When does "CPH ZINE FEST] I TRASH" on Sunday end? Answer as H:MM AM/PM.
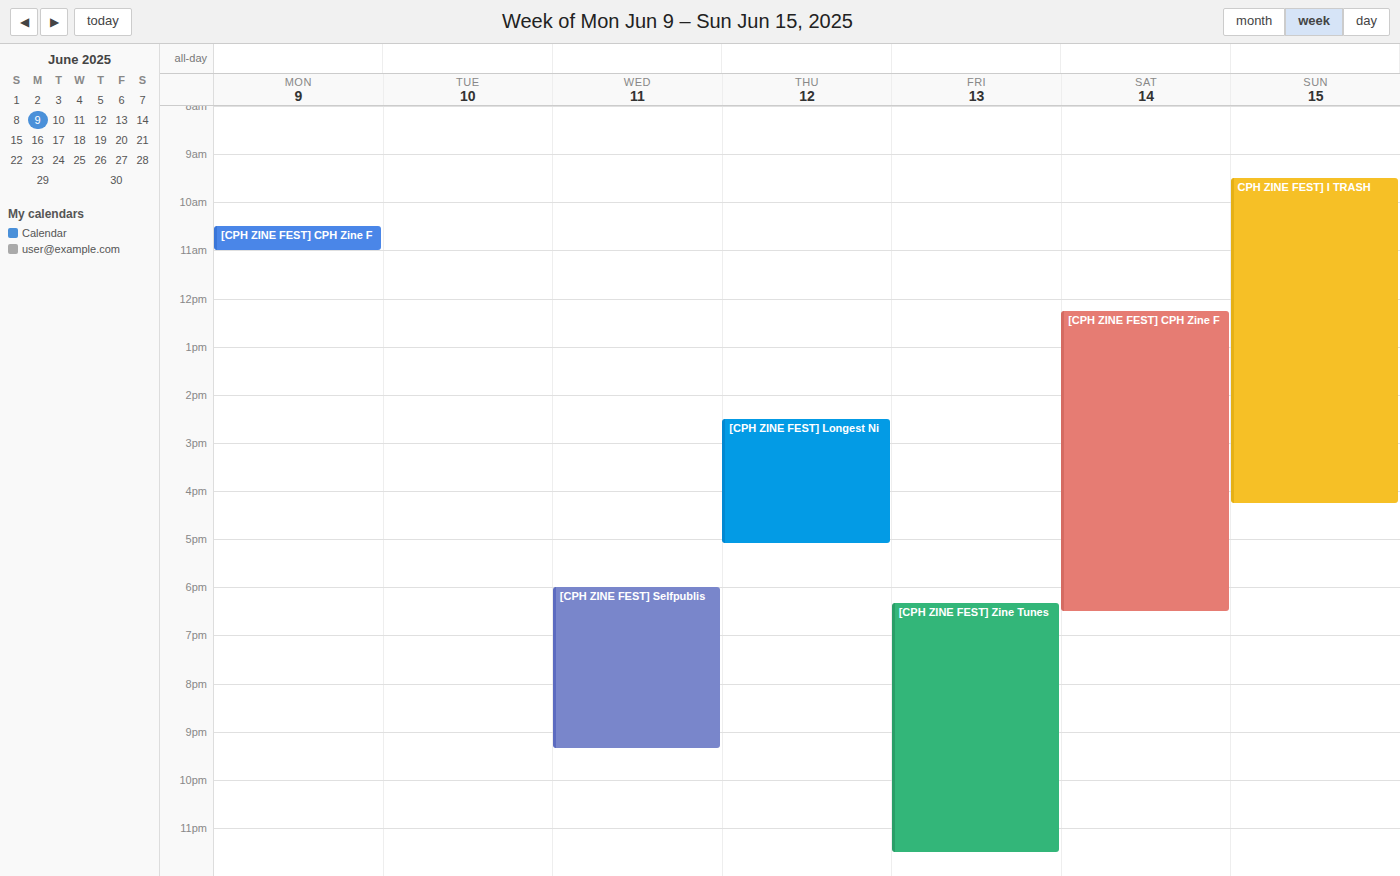
4:15 PM